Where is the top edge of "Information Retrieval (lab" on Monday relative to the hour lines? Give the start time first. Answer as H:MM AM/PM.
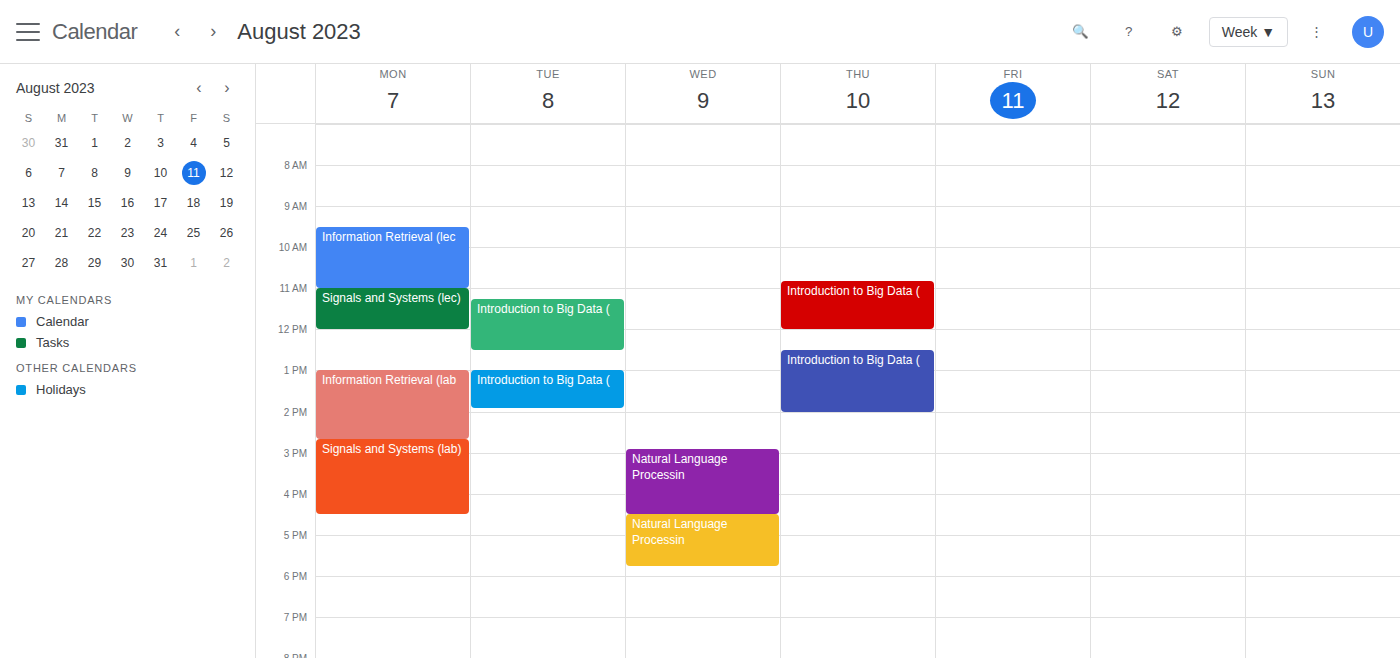
1:00 PM -- exactly on the 1 PM line.